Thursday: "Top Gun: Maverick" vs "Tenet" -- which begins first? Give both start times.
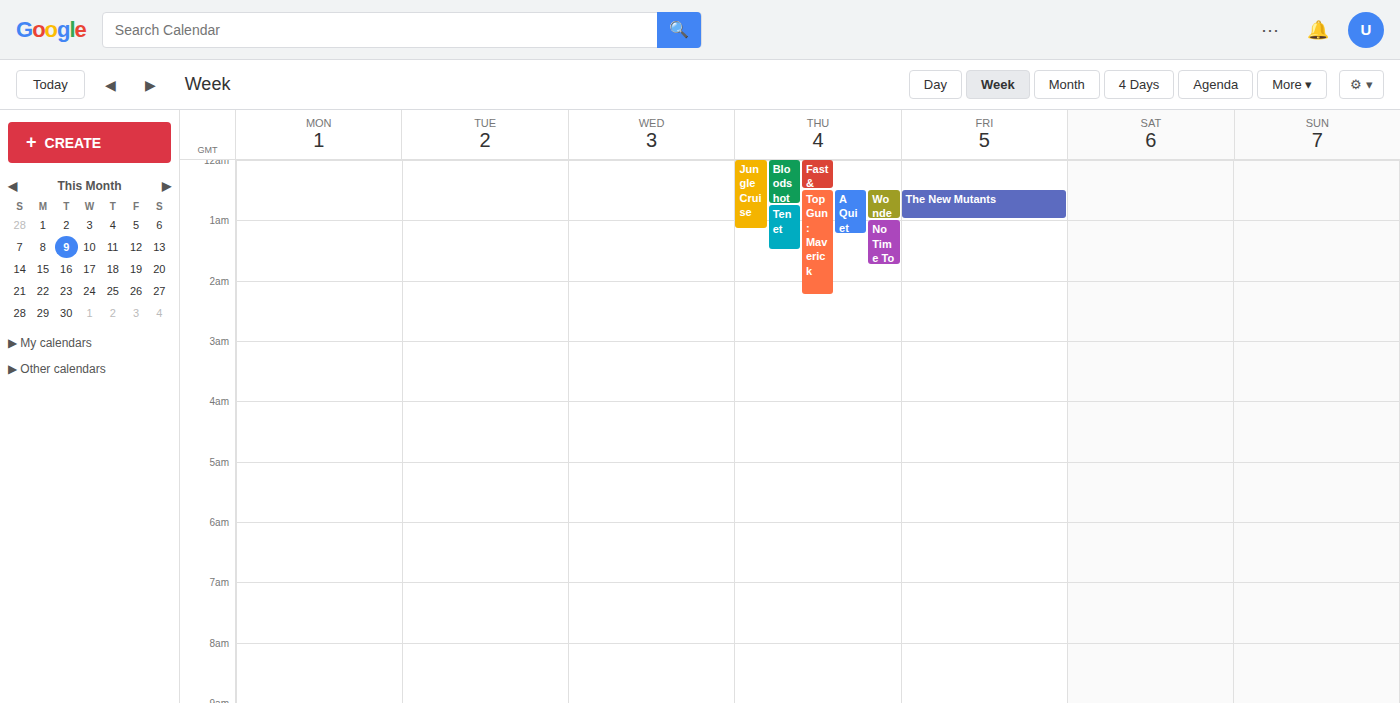
"Top Gun: Maverick" 12:30 AM; "Tenet" 12:45 AM.